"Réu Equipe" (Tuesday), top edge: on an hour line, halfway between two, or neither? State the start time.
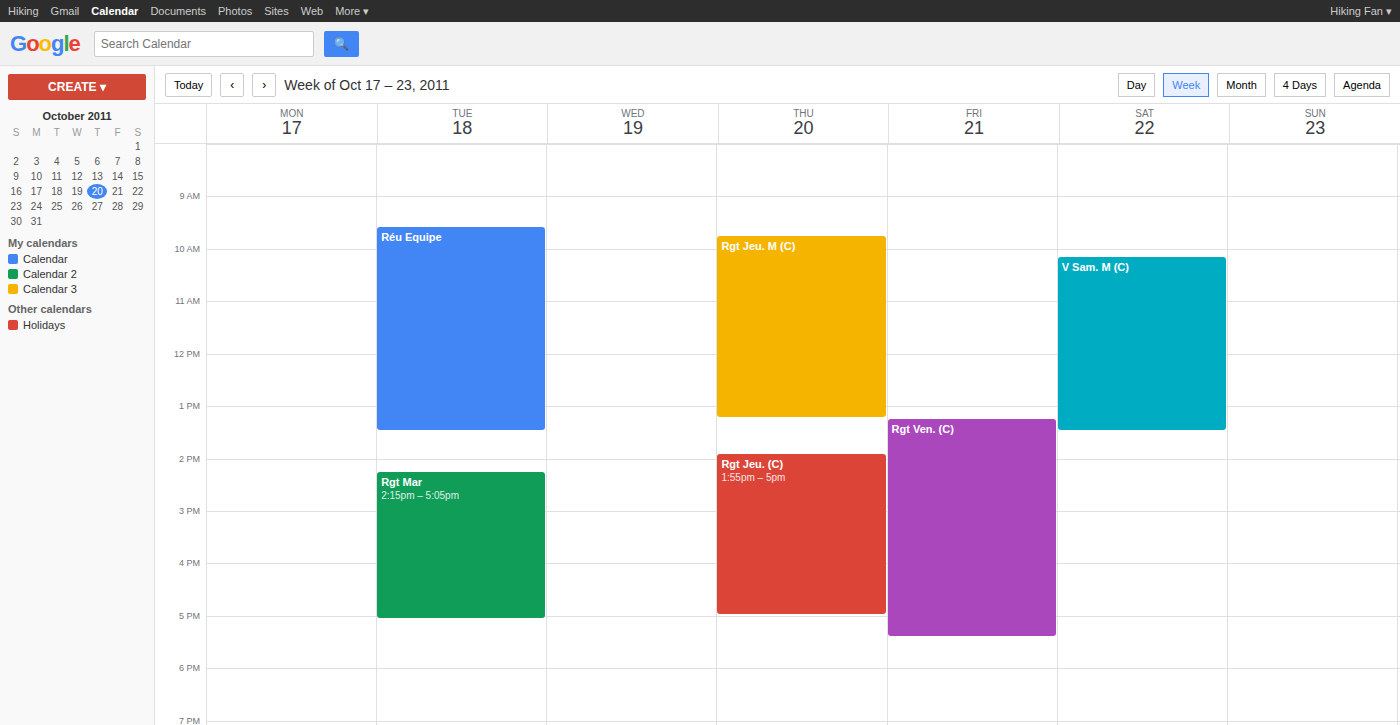
9:35 AM -- neither: 35 minutes below the 9 AM line and 25 minutes above the 10 AM line.